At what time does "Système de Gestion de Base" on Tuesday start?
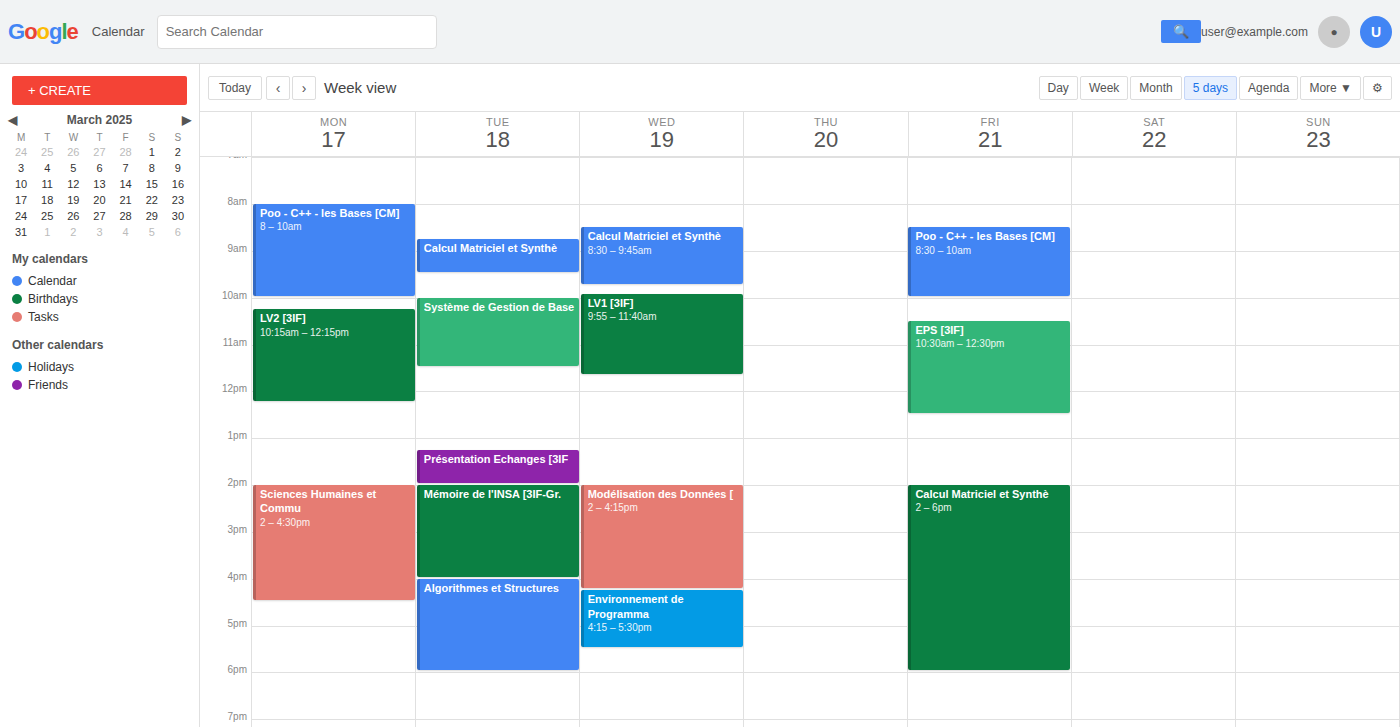
10:00 AM